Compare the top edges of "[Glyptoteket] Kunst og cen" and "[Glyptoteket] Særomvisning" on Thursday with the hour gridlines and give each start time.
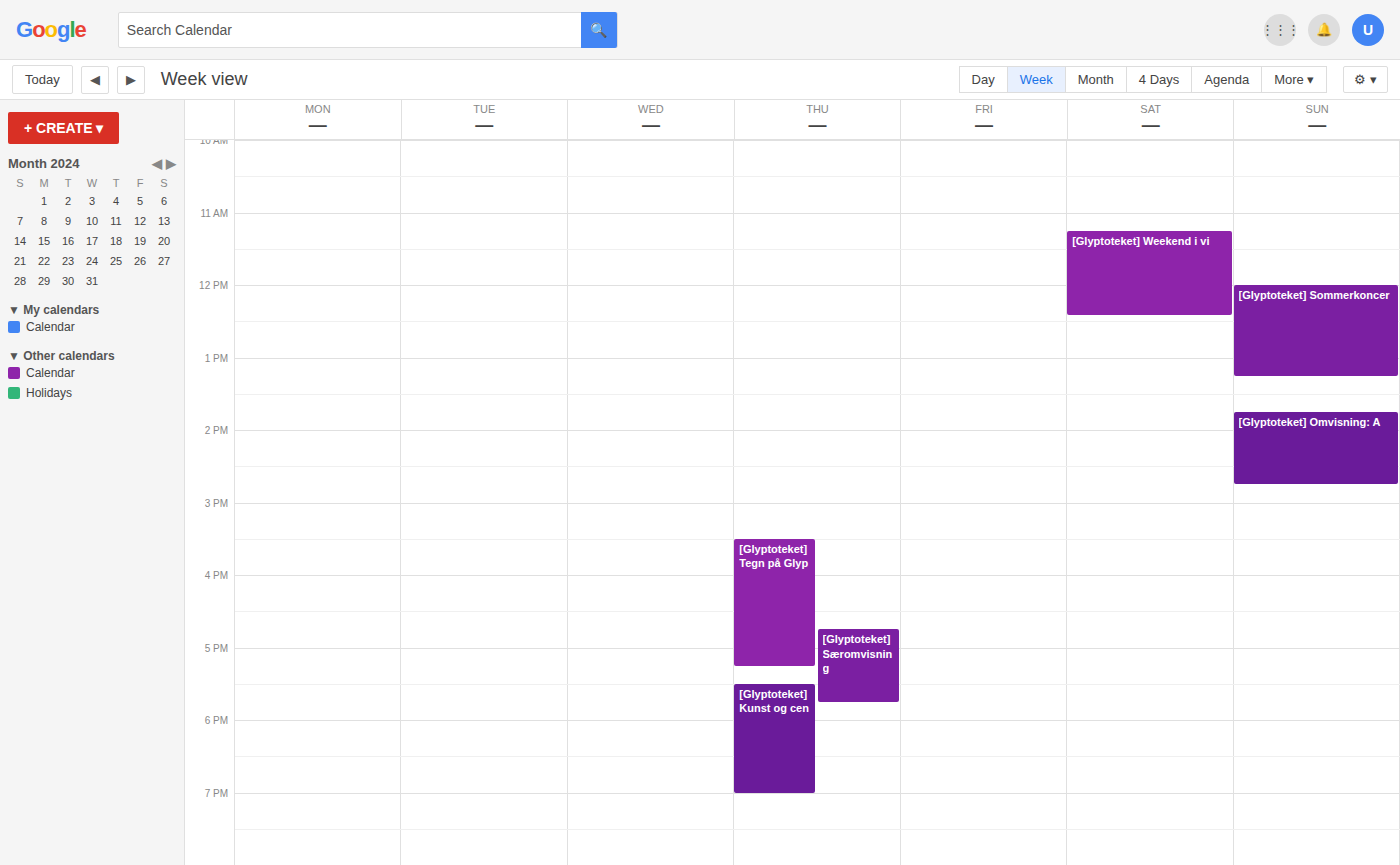
"[Glyptoteket] Kunst og cen": 5:30 PM, halfway between the 5 PM and 6 PM lines. "[Glyptoteket] Særomvisning": 4:45 PM, neither: three quarters of the way from the 4 PM line to the 5 PM line.